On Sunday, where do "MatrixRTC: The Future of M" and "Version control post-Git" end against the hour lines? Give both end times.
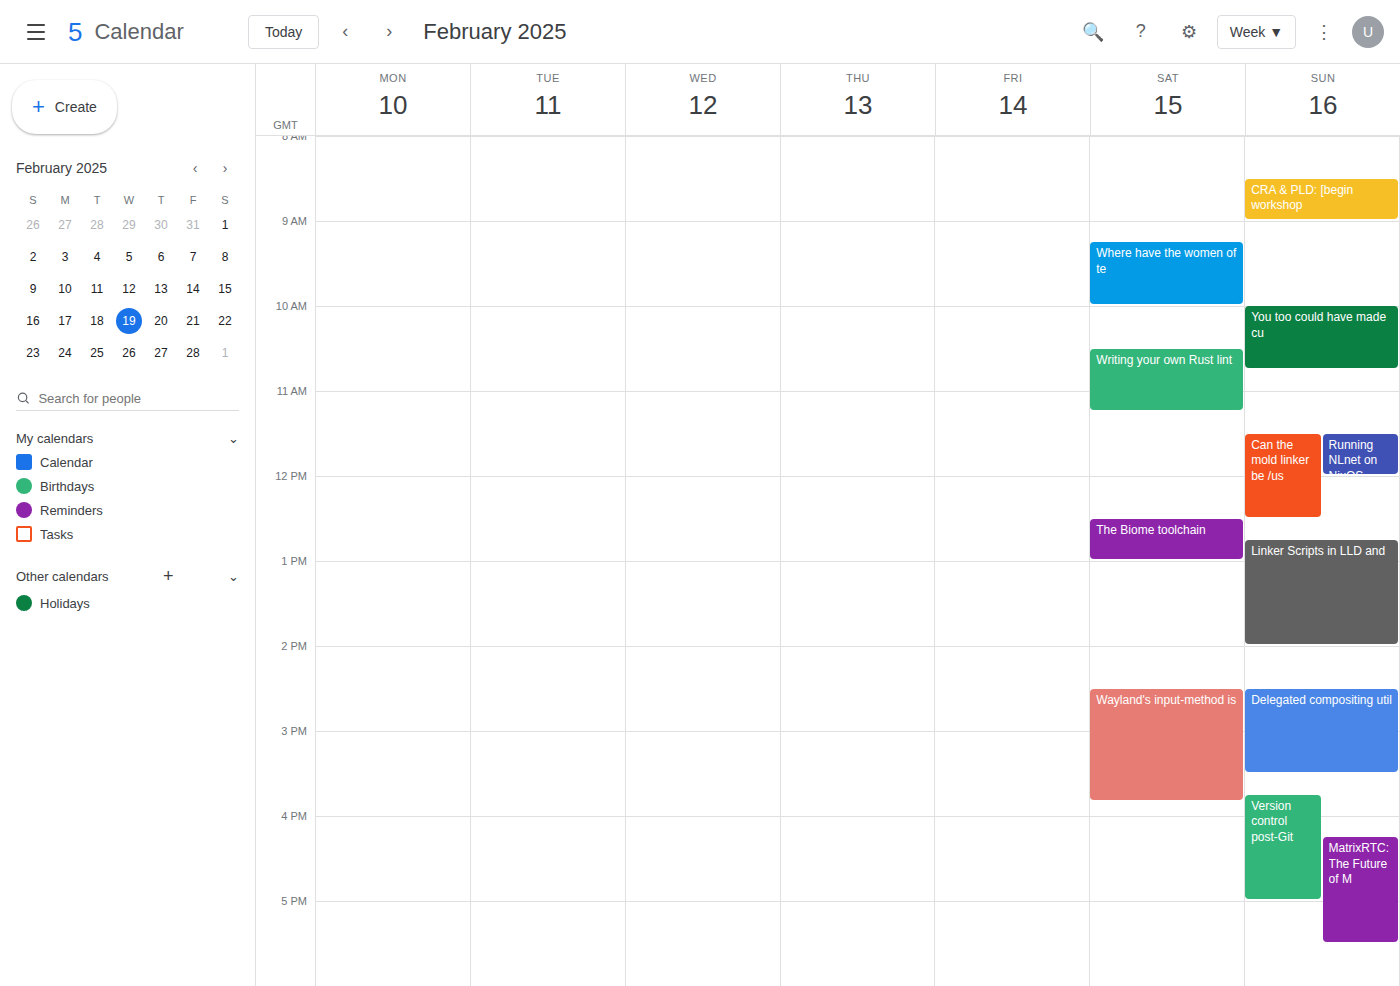
"MatrixRTC: The Future of M": 5:30 PM, halfway between the 5 PM and 6 PM lines. "Version control post-Git": 5:00 PM, exactly on the 5 PM line.